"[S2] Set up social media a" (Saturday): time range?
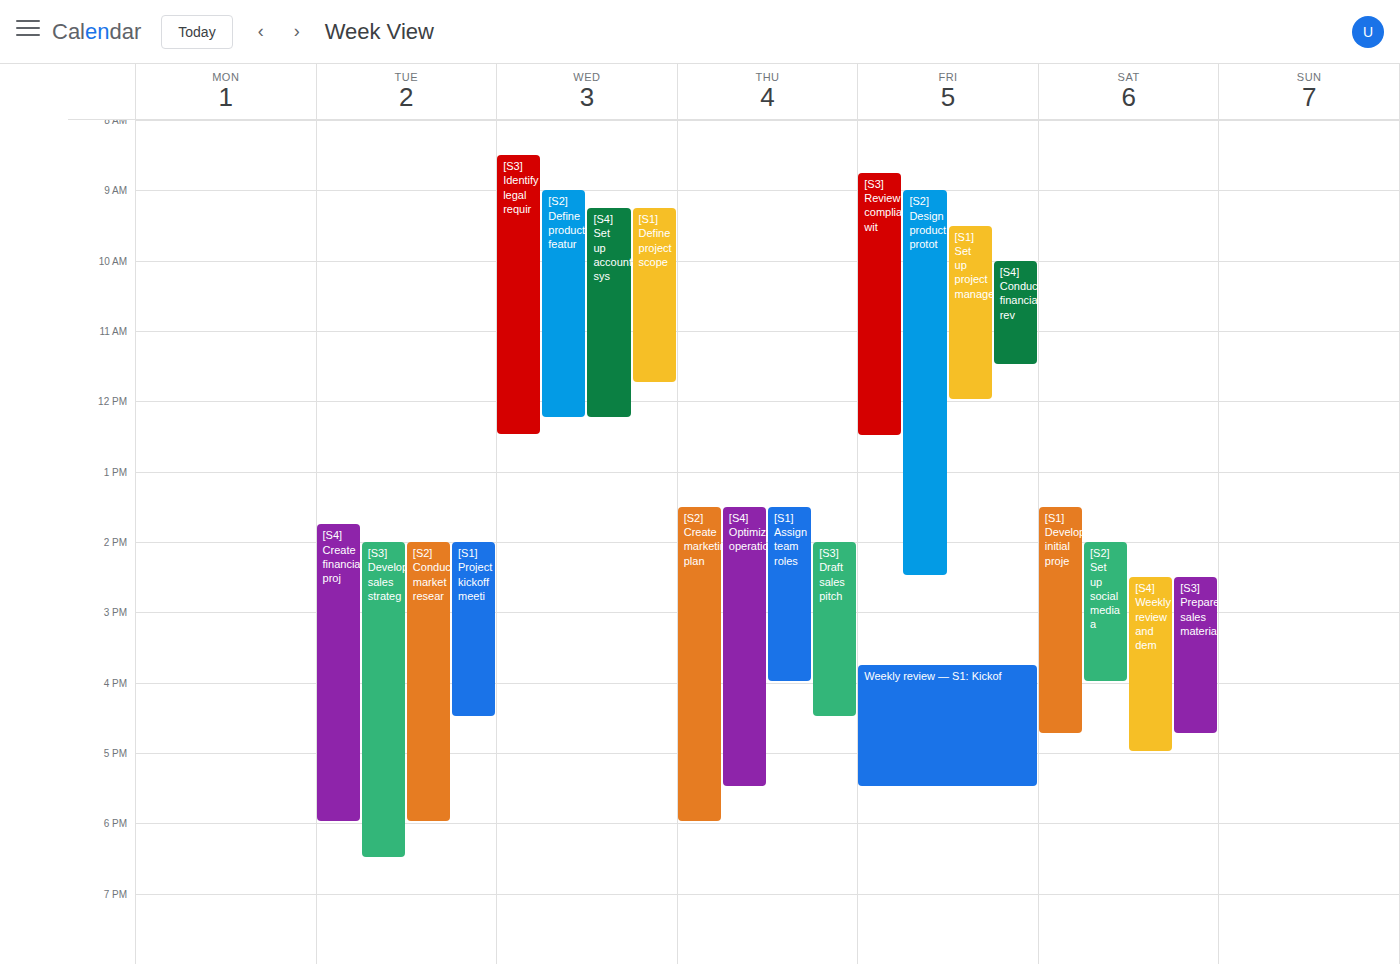
2:00 PM to 4:00 PM